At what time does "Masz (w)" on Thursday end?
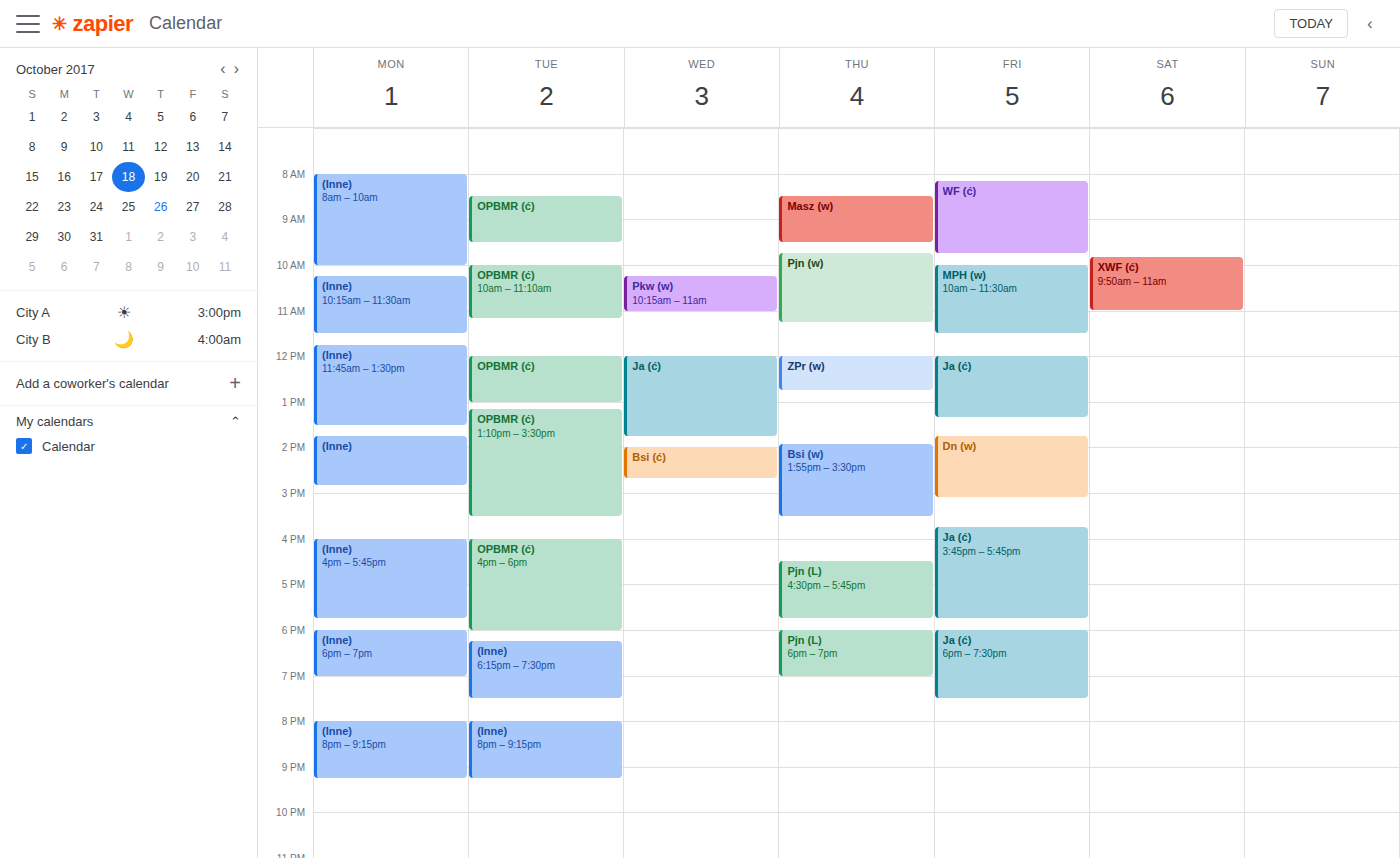
09:30